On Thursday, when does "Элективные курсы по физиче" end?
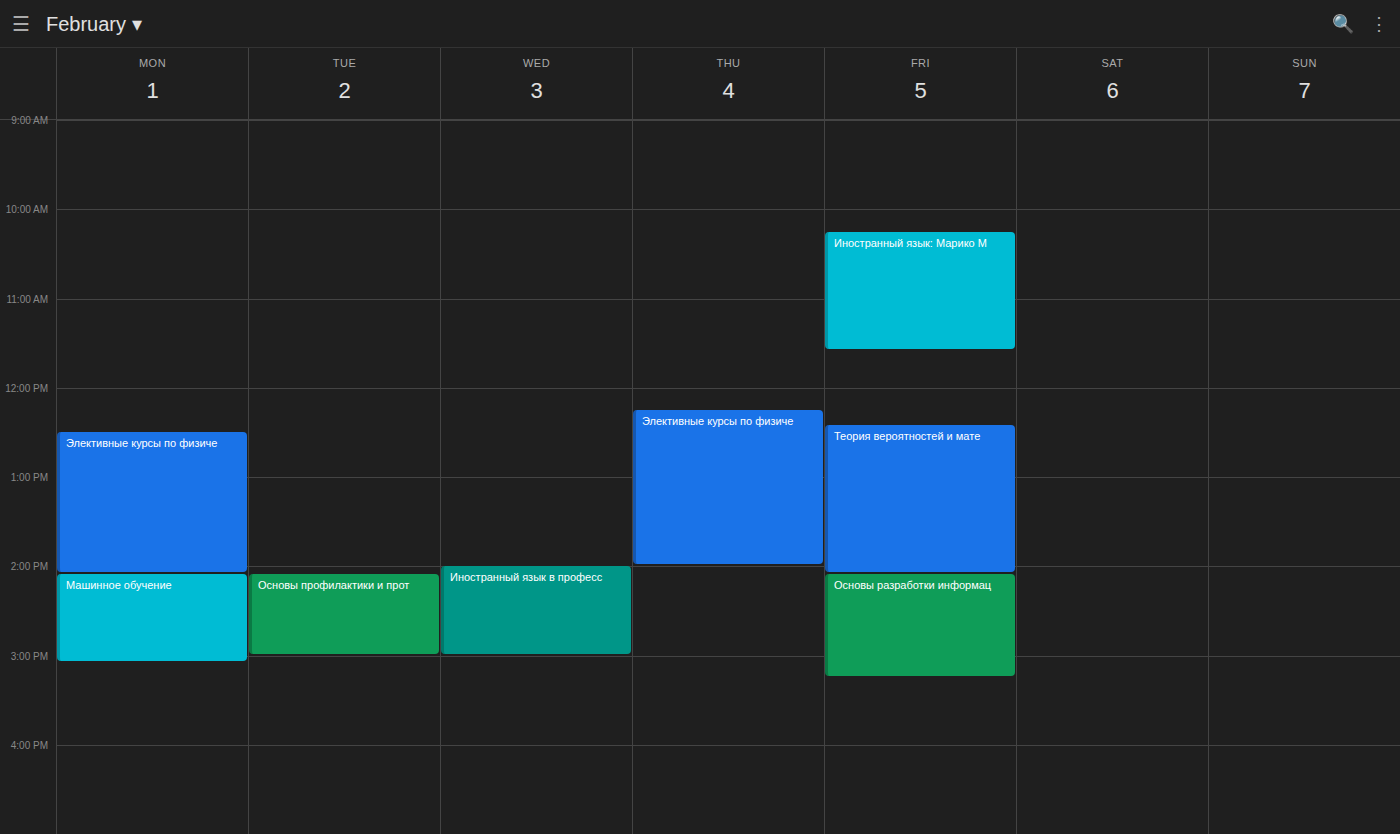
2:00 PM